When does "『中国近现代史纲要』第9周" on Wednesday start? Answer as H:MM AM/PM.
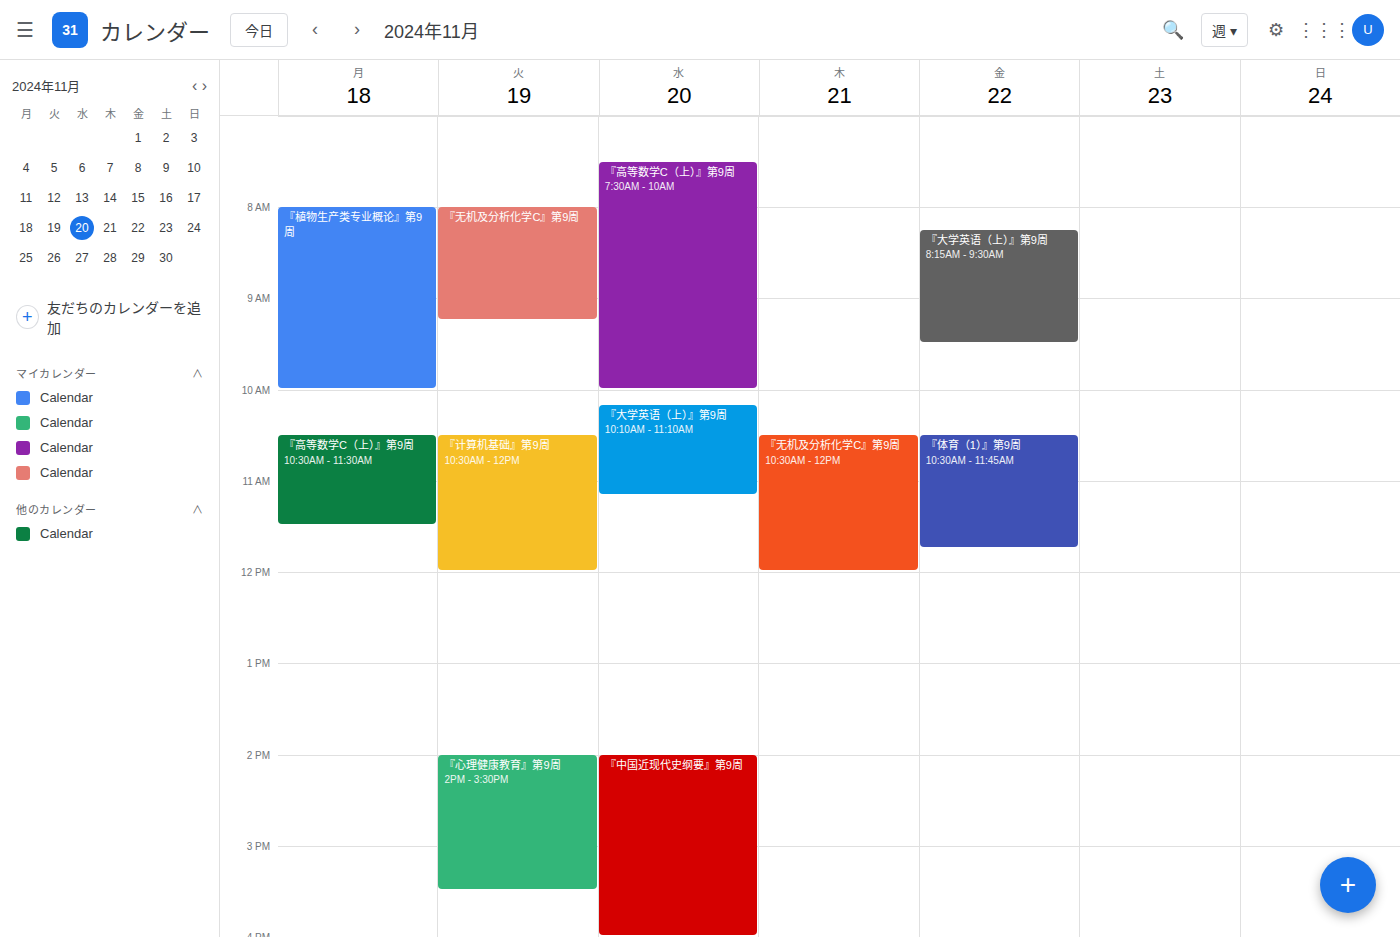
2:00 PM